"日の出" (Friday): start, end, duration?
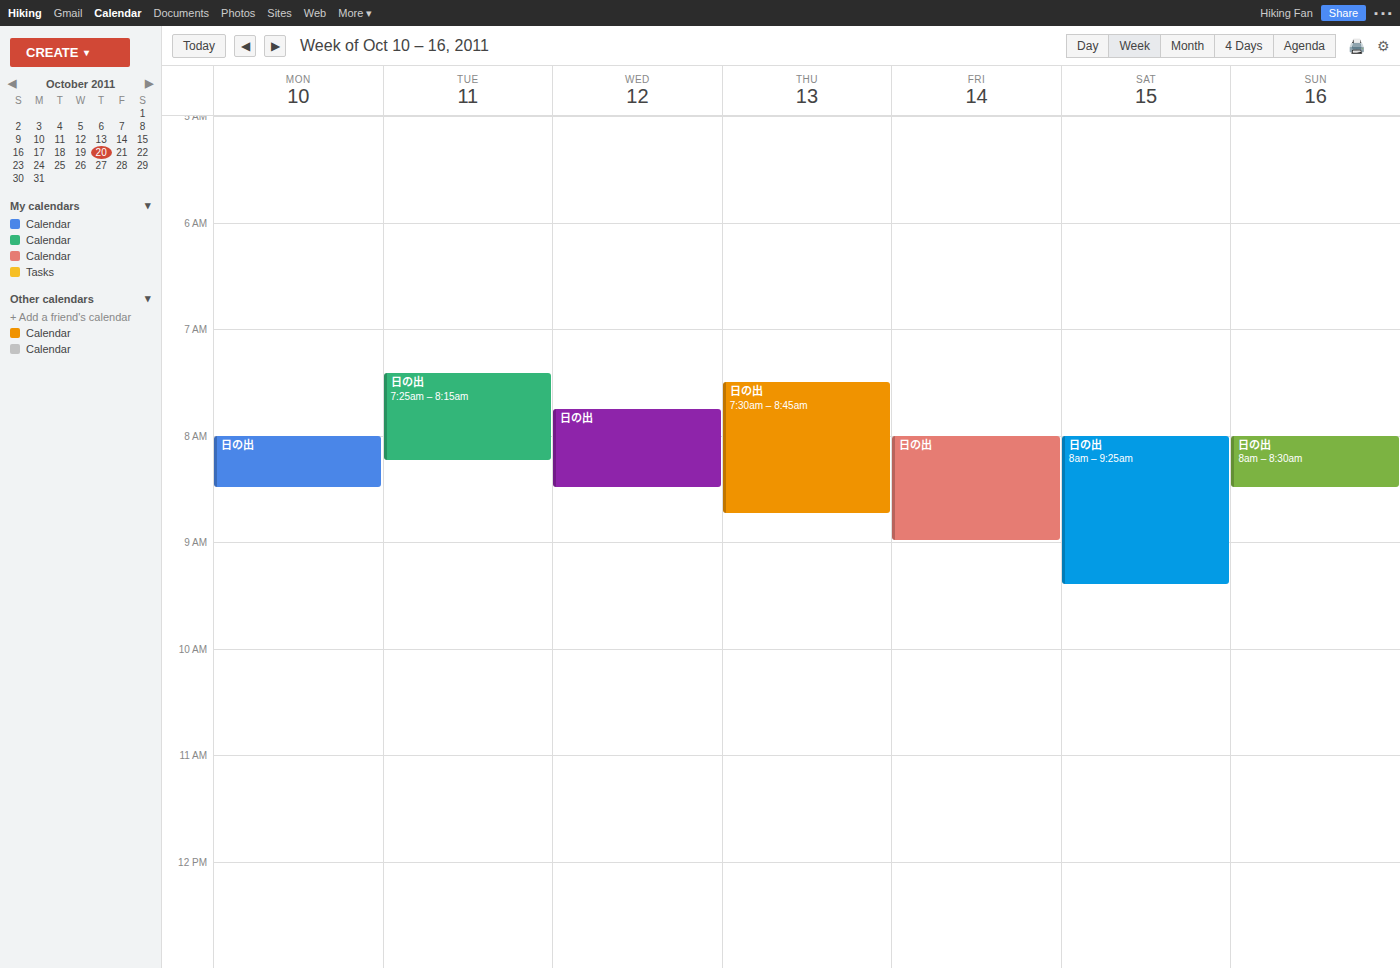
08:00 to 09:00, 1 hour